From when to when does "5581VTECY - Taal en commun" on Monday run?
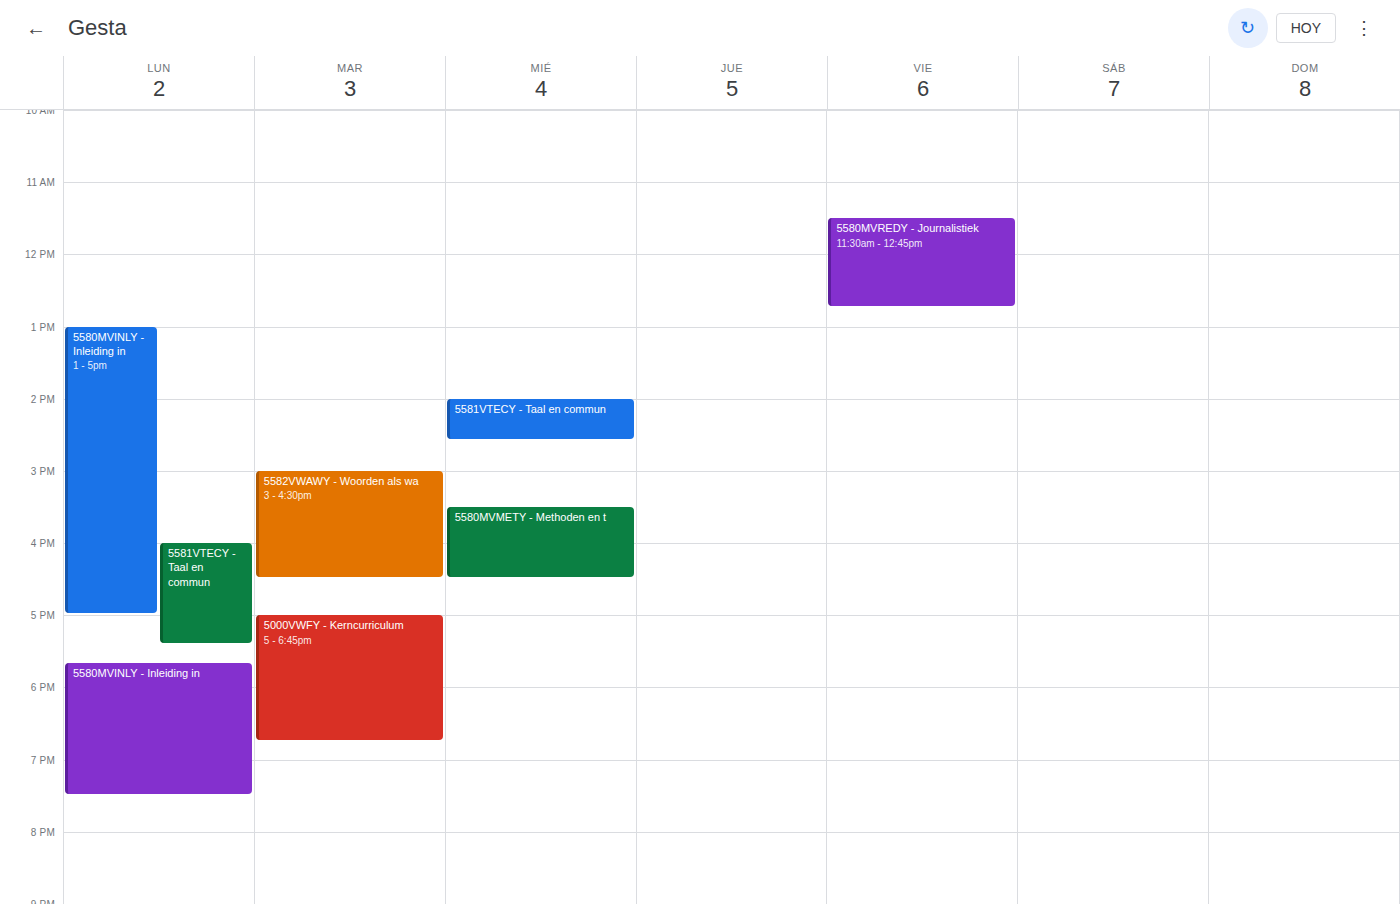
4:00 PM to 5:25 PM